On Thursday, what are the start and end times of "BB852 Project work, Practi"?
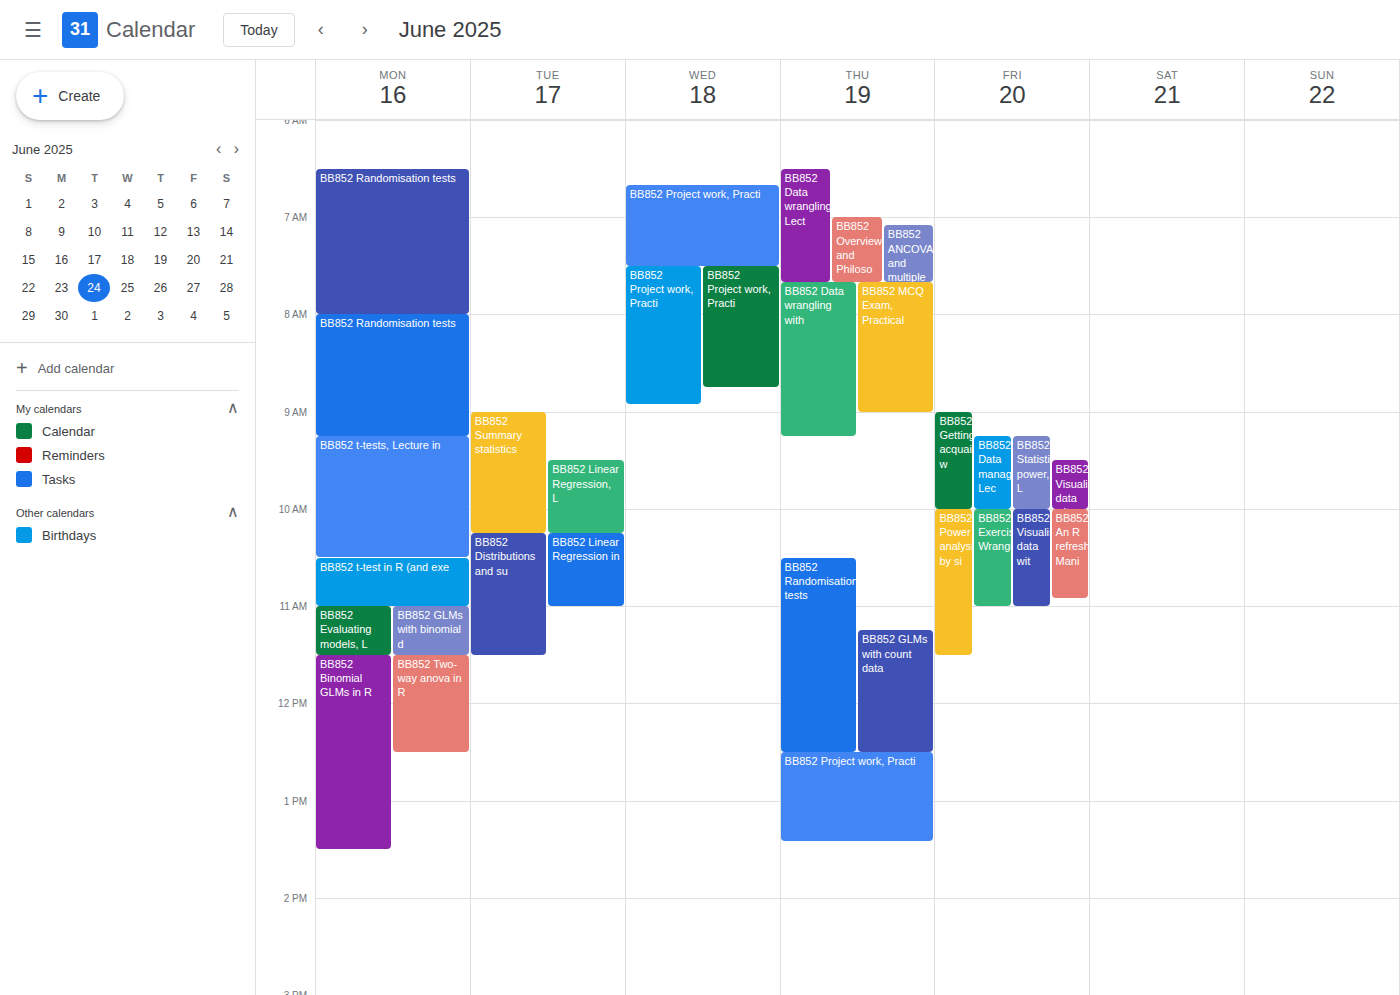
12:30 PM to 1:25 PM